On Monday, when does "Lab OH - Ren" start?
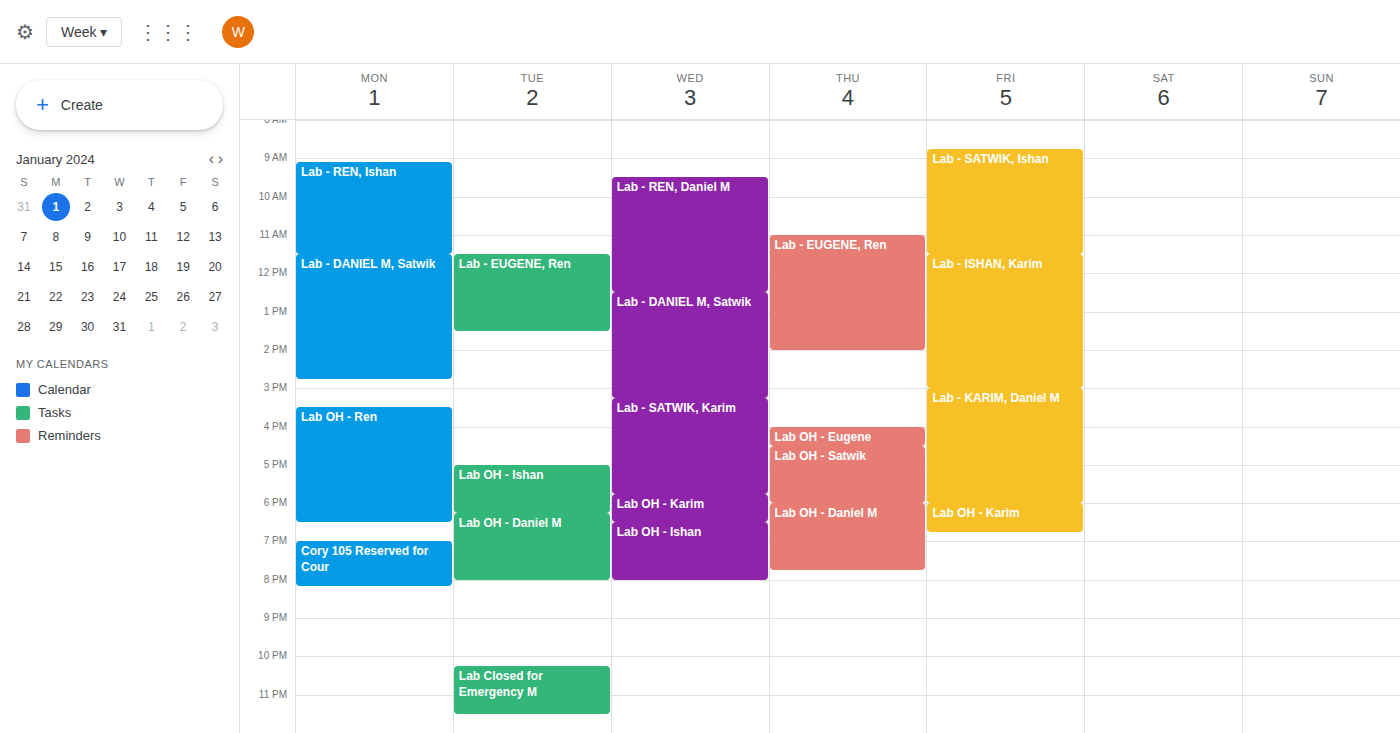
15:30